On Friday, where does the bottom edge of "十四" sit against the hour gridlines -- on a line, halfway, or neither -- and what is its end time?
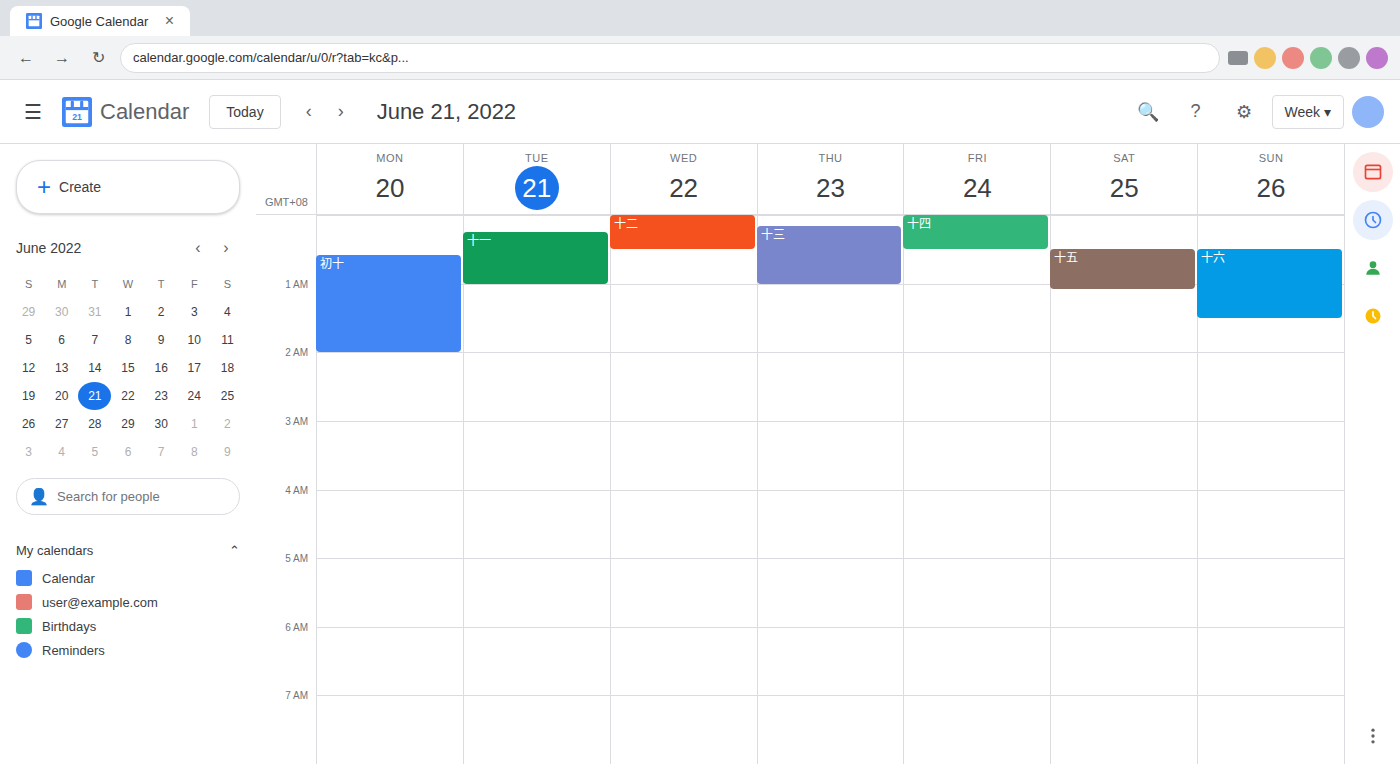
12:30 AM -- halfway between the 12 AM and 1 AM lines.